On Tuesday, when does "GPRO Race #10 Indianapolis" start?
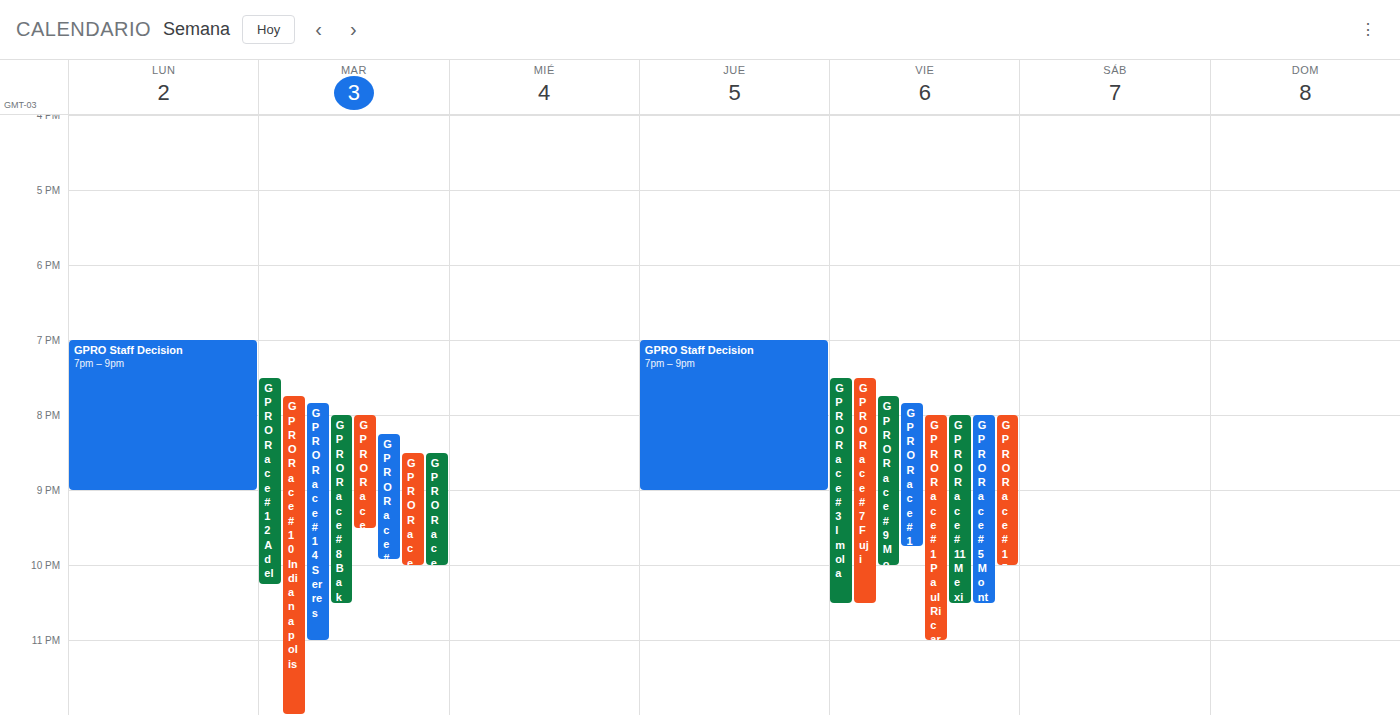
7:45 PM